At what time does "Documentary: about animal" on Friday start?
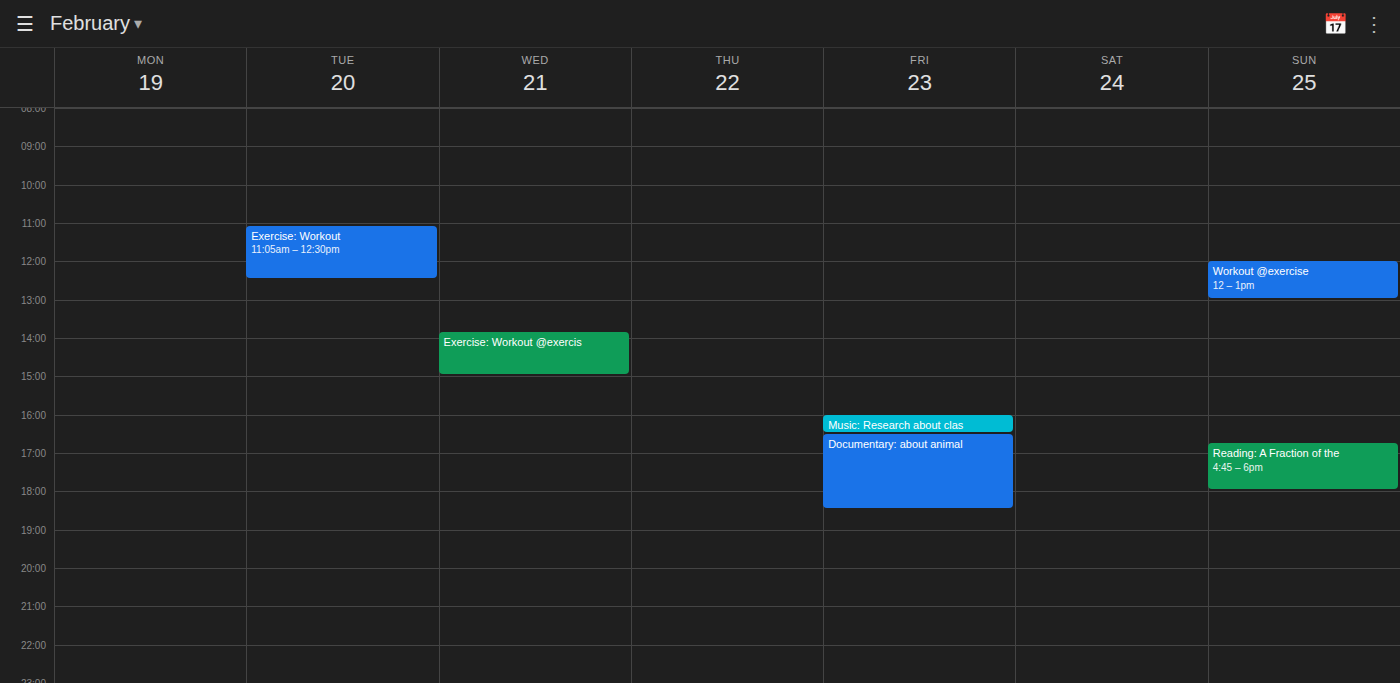
4:30 PM